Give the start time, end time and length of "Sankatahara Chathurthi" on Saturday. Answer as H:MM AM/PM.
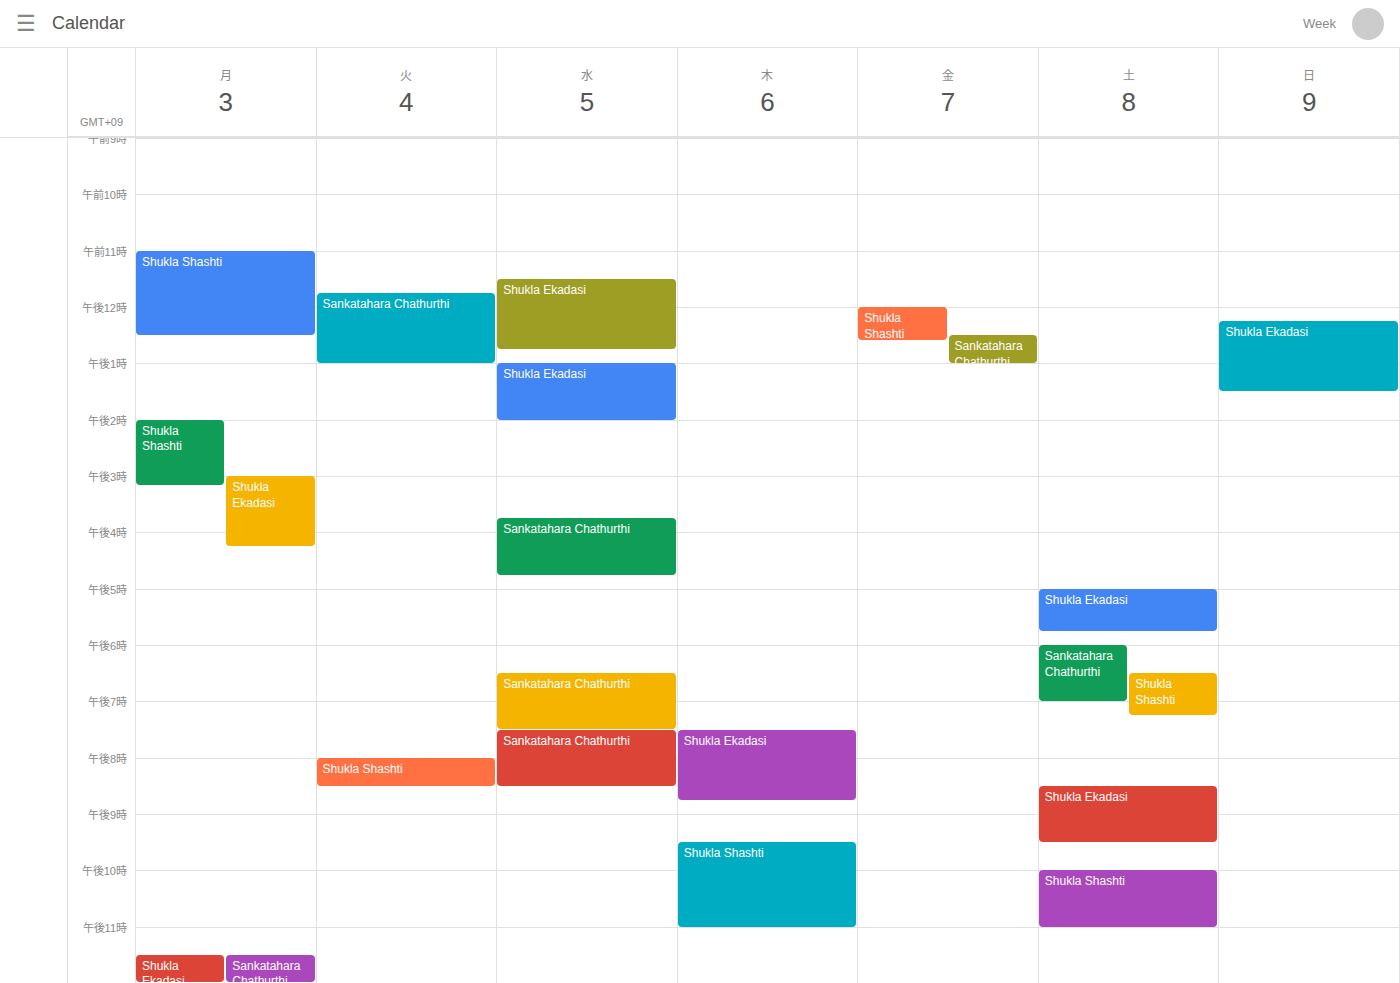
6:00 PM to 7:00 PM, 1 hour